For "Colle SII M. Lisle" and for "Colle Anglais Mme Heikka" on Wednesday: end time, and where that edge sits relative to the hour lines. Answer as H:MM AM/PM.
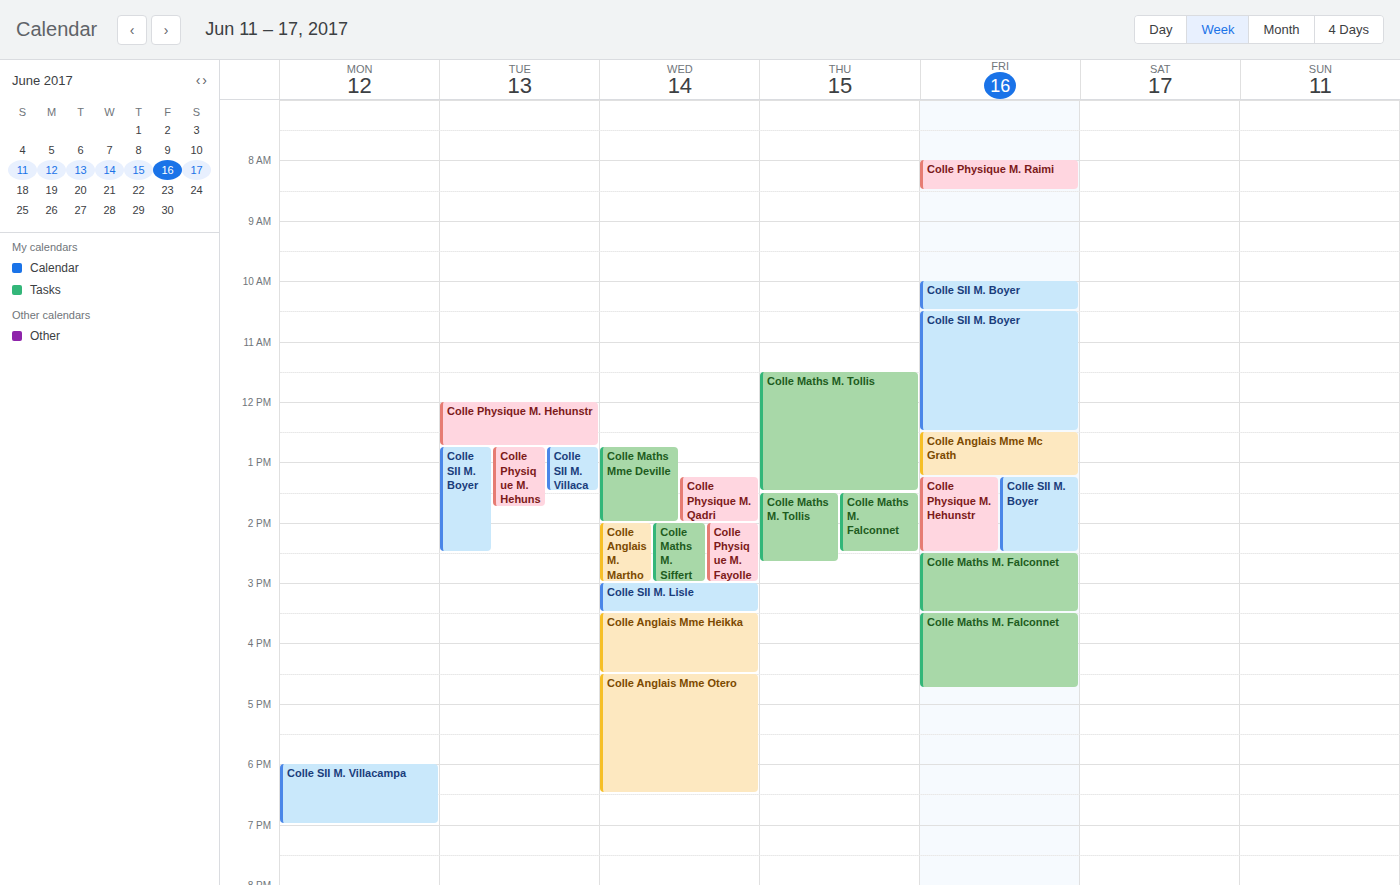
"Colle SII M. Lisle": 3:30 PM, halfway between the 3 PM and 4 PM lines. "Colle Anglais Mme Heikka": 4:30 PM, halfway between the 4 PM and 5 PM lines.